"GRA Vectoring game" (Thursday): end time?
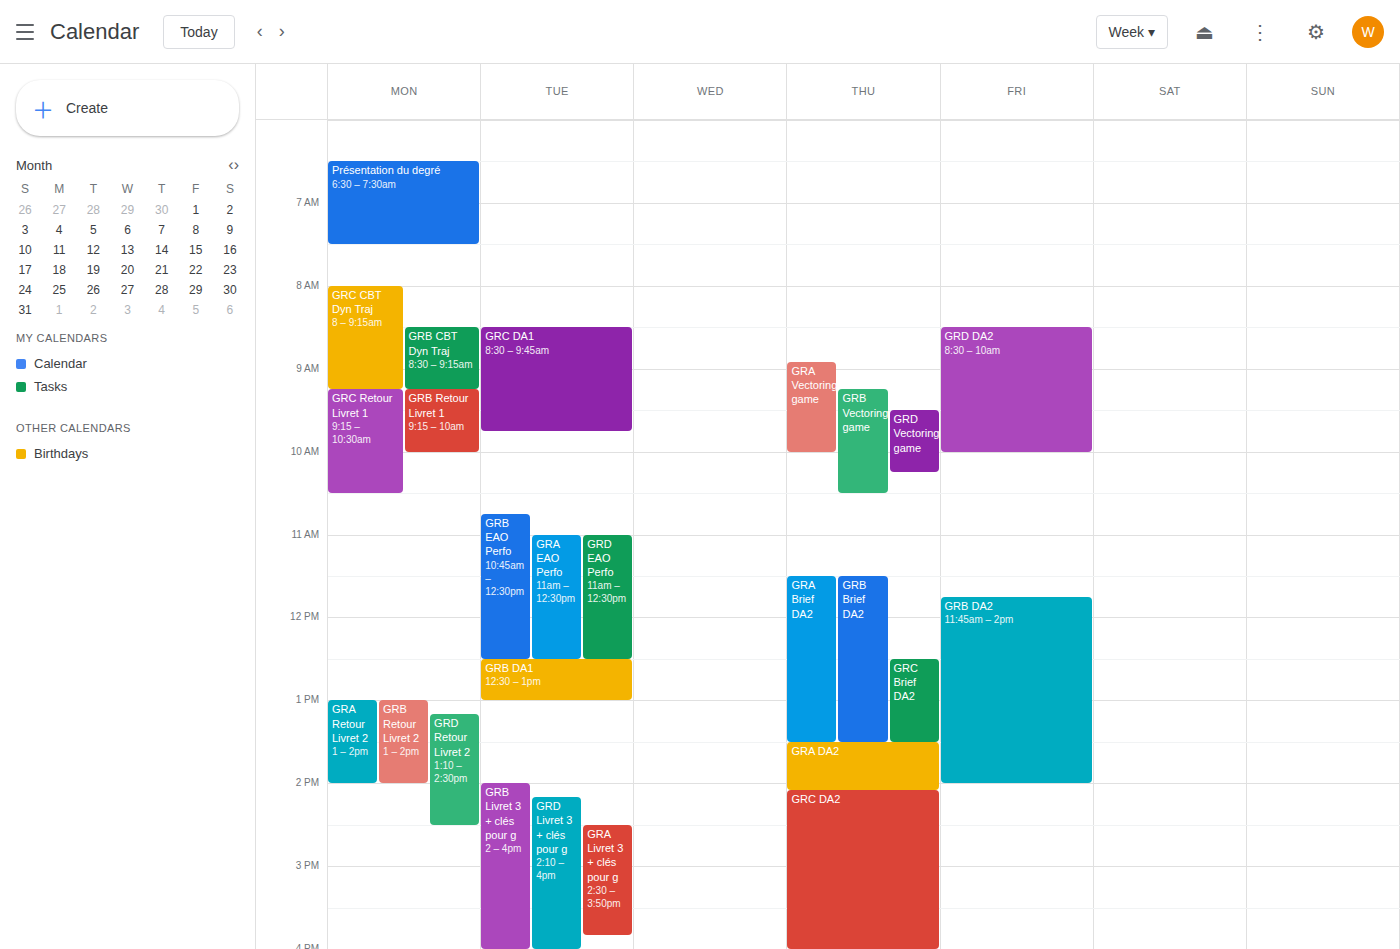
10:00 AM